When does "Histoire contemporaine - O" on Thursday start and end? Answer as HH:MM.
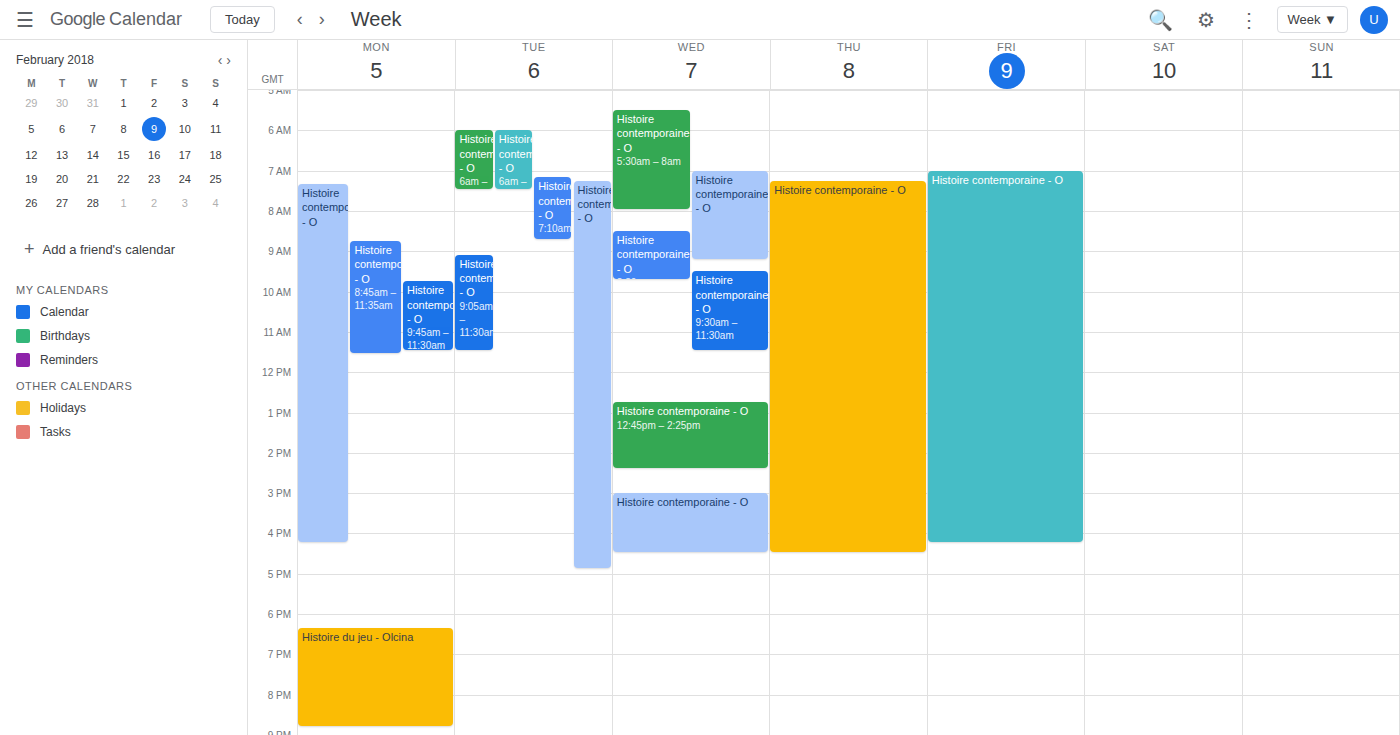
07:15 to 16:30